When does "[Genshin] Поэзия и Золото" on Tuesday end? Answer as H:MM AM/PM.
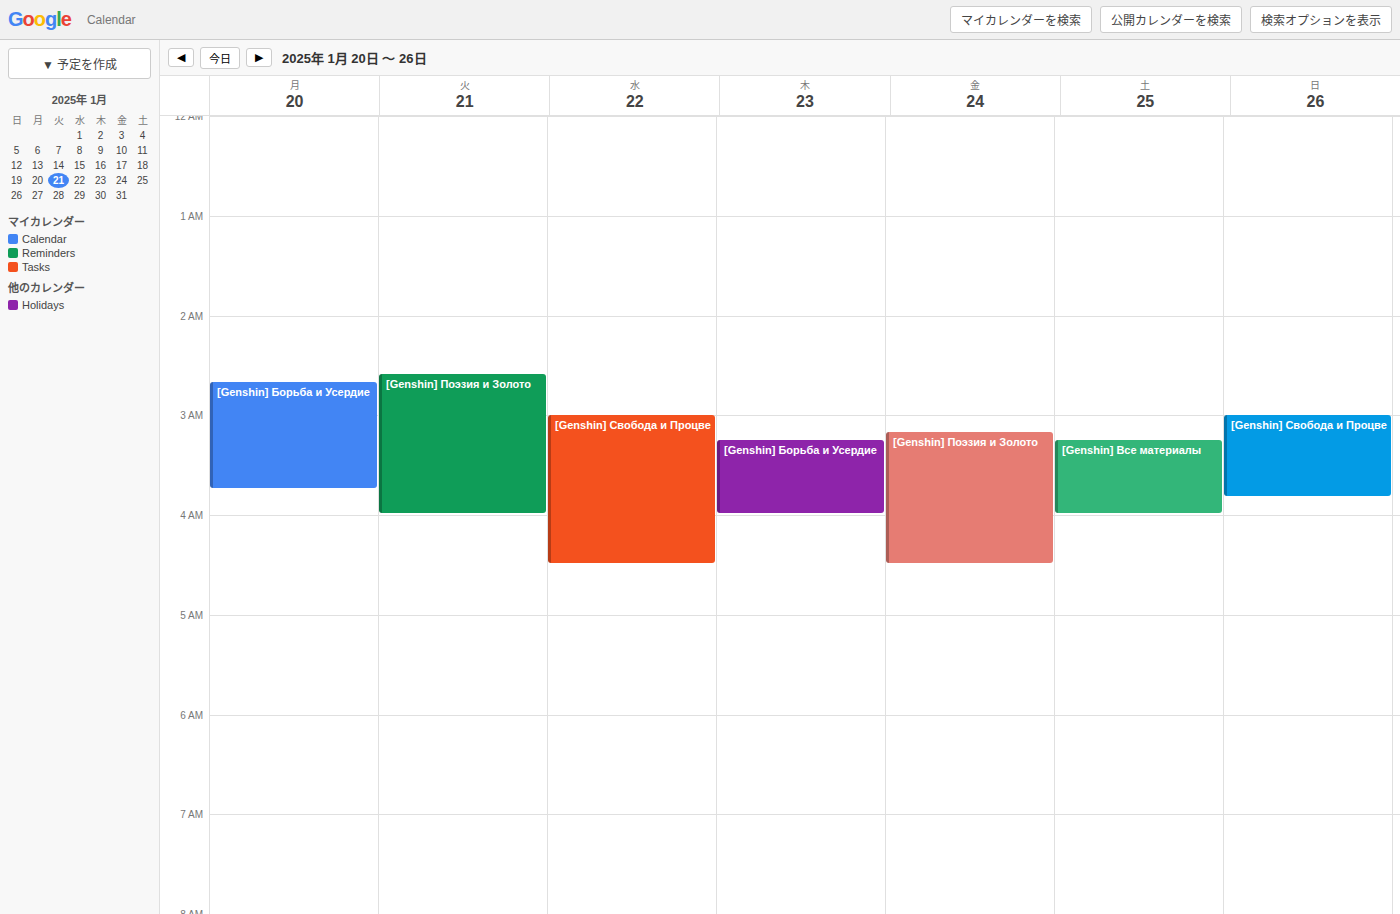
4:00 AM